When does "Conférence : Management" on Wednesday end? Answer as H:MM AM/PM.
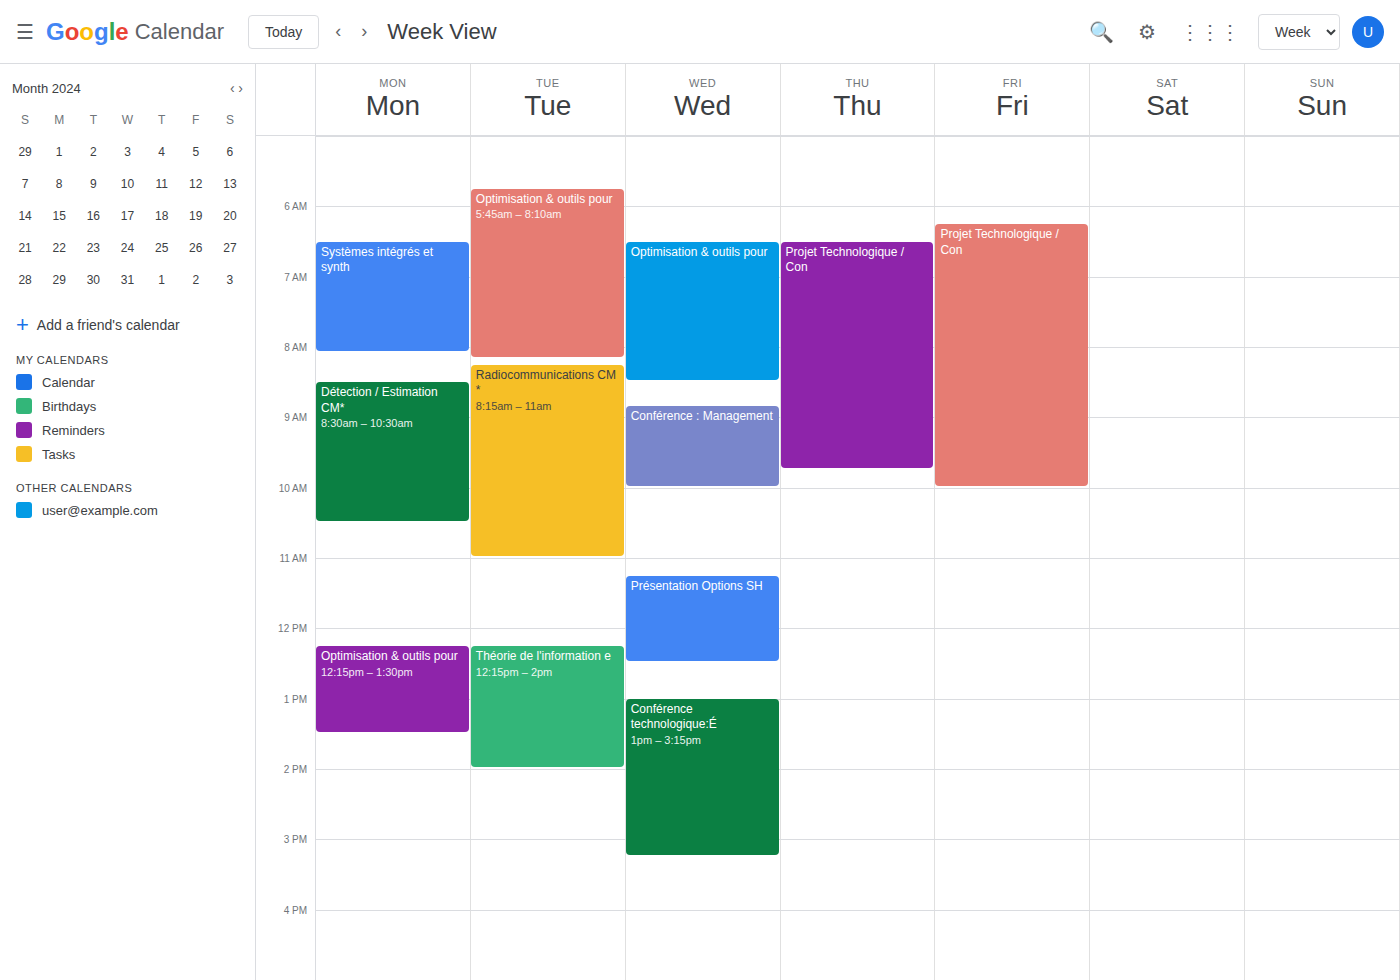
10:00 AM